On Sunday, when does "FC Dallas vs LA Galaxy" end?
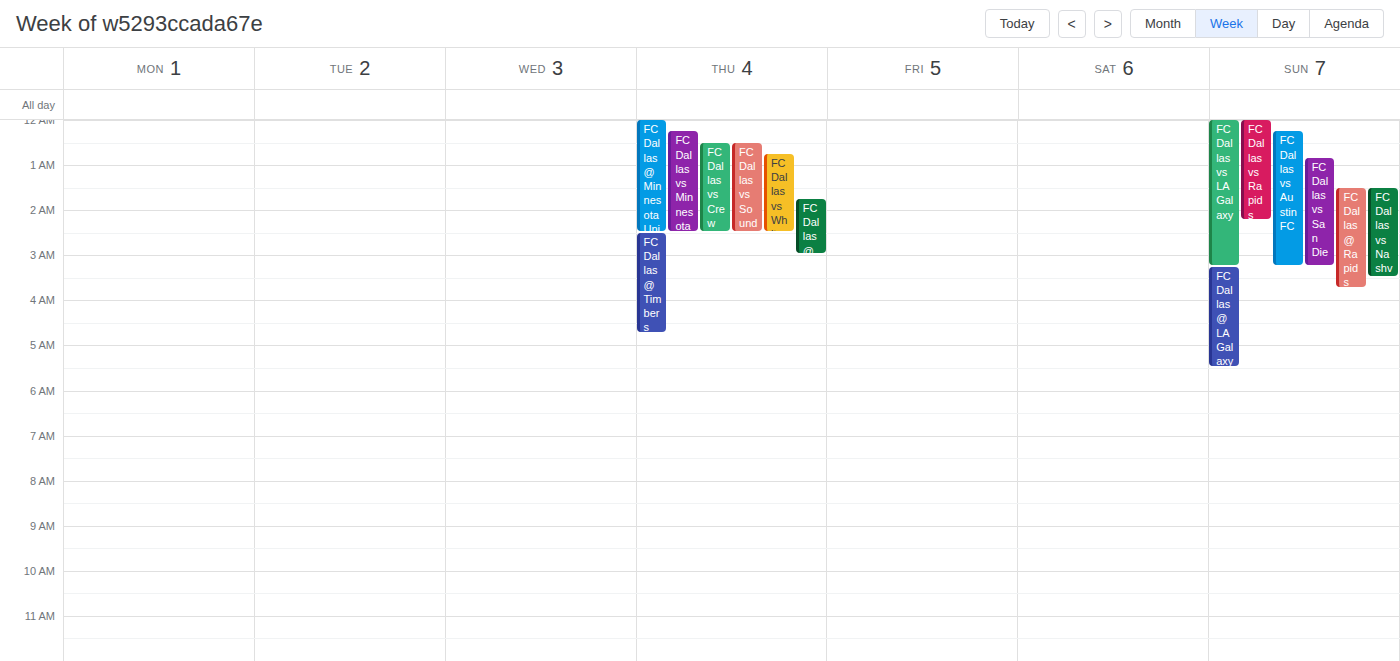
3:15 AM